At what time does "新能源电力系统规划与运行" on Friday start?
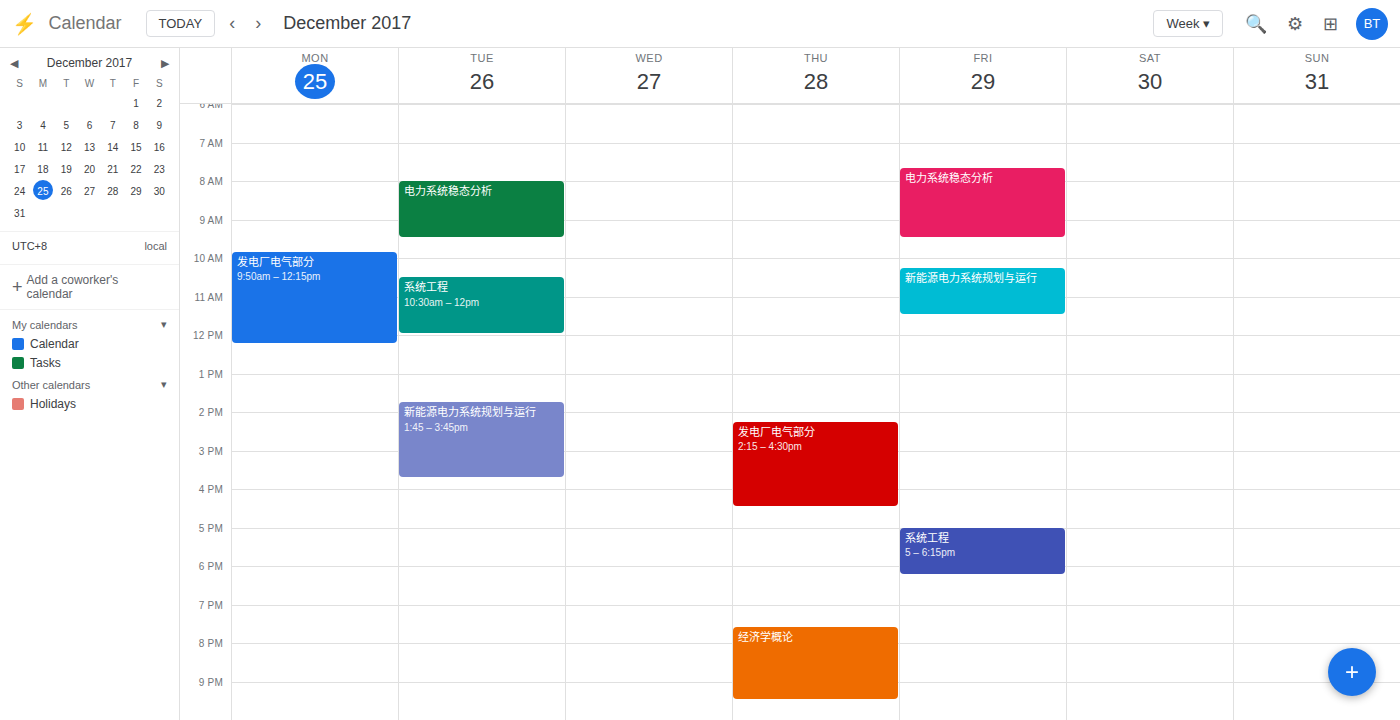
10:15 AM